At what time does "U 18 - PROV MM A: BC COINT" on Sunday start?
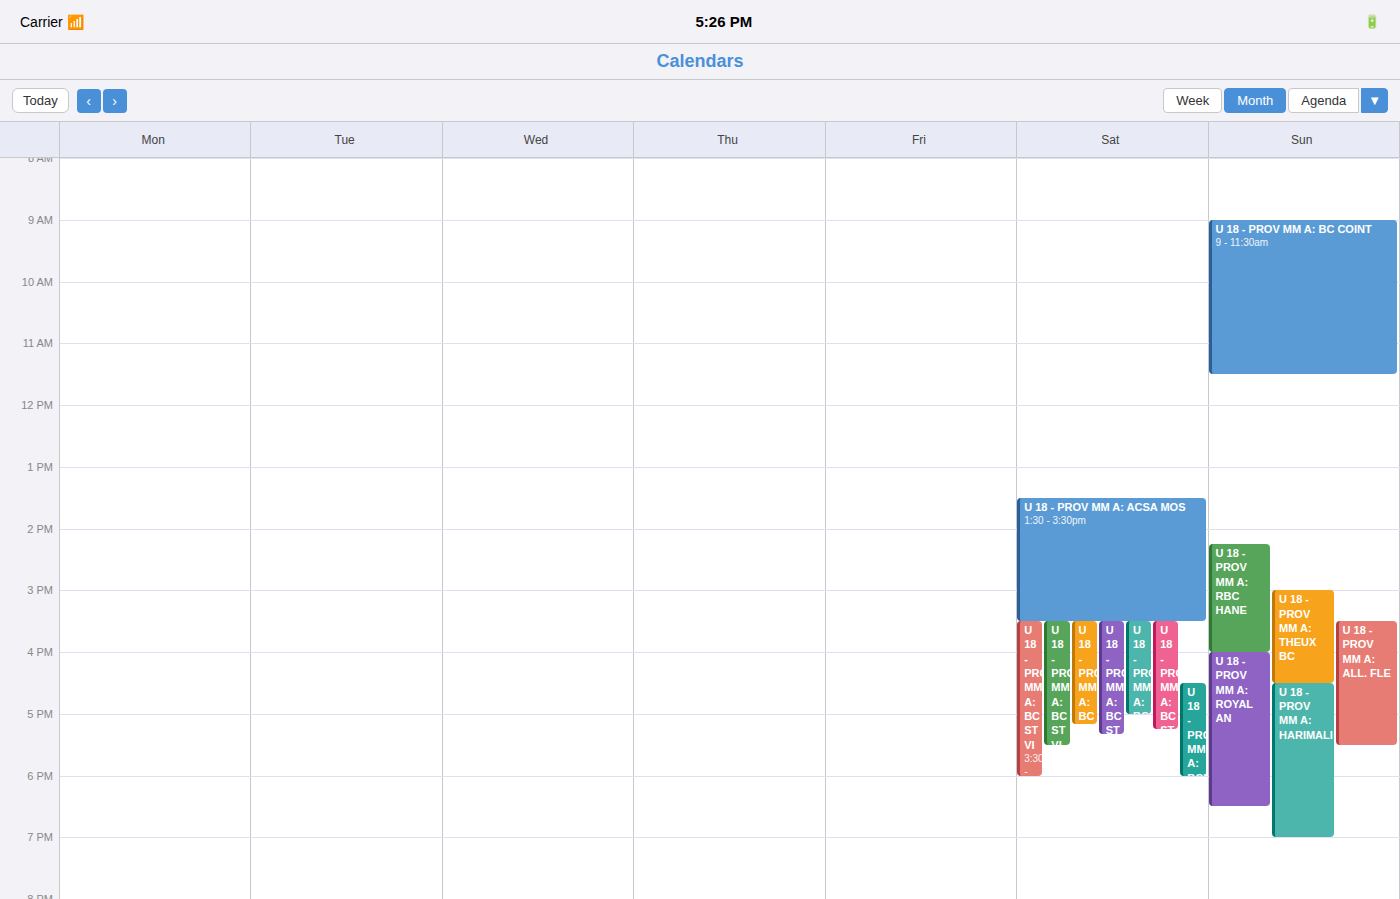
9:00 AM